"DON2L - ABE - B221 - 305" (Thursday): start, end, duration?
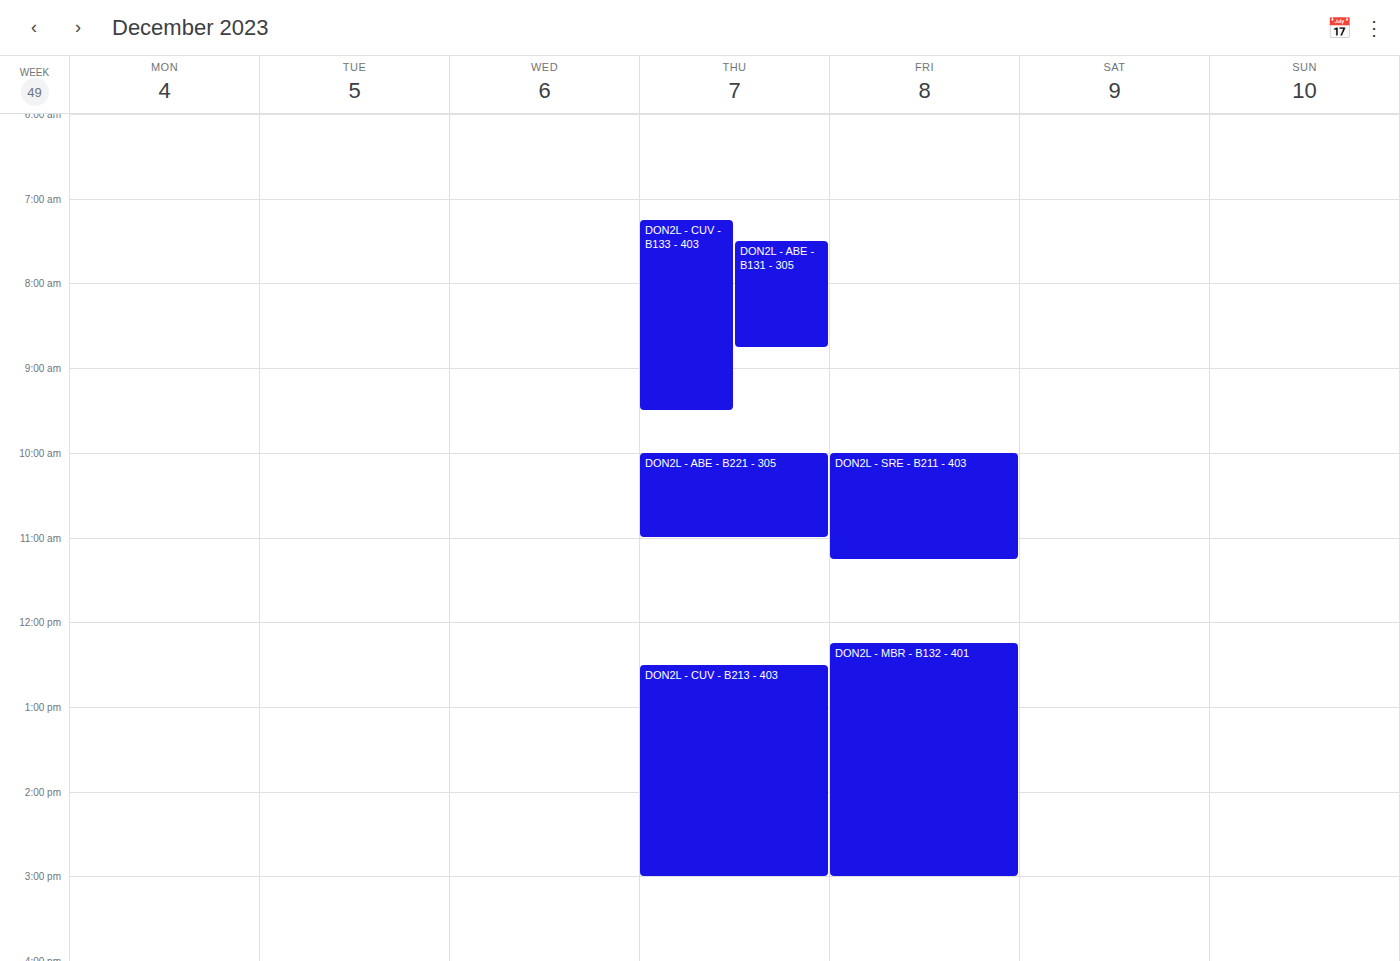
10:00 AM to 11:00 AM, 1 hour